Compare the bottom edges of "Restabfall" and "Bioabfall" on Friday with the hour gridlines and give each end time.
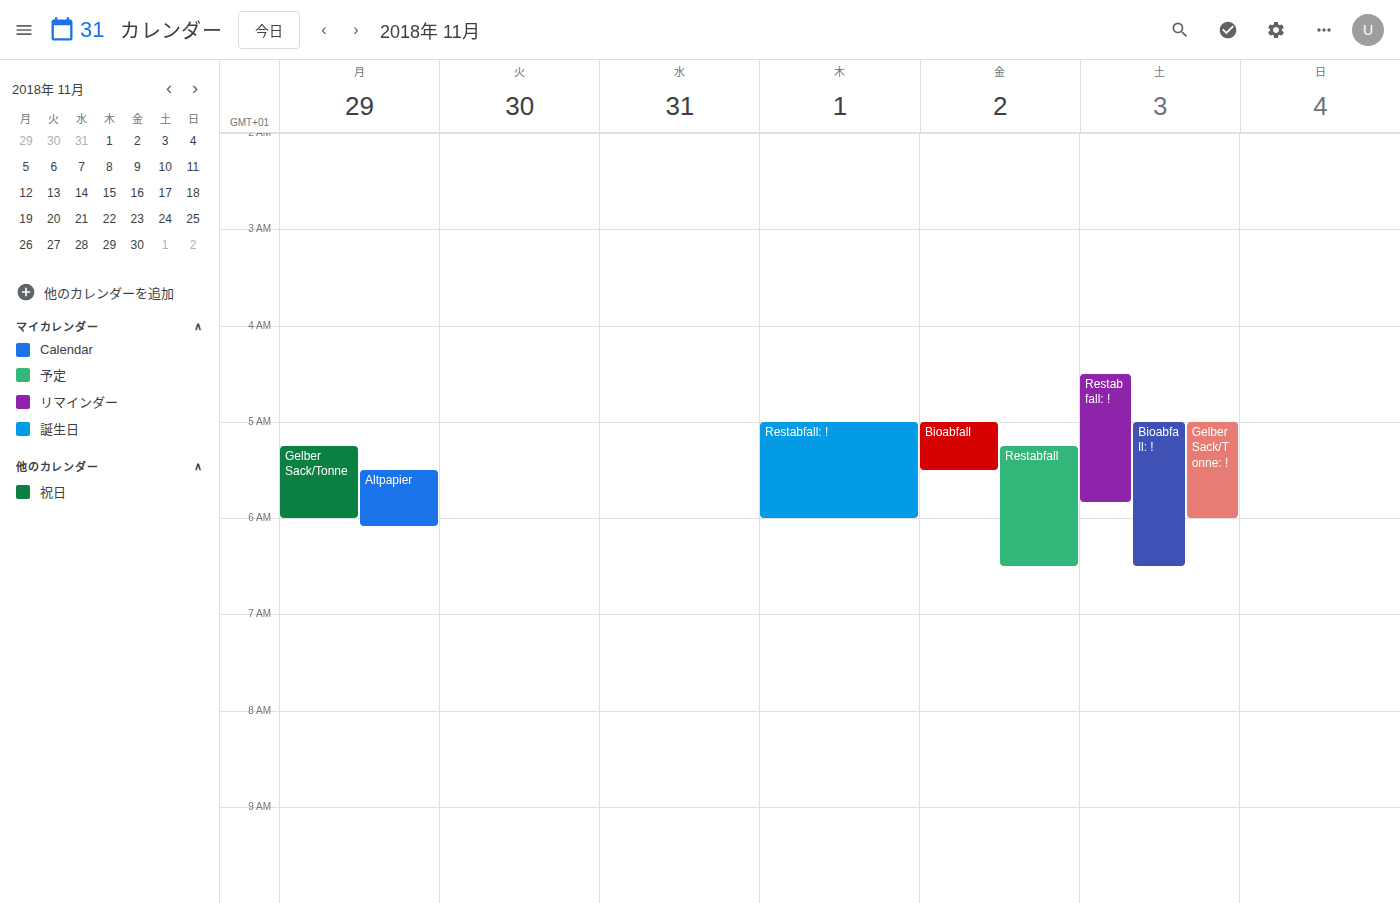
"Restabfall": 6:30 AM, halfway between the 6 AM and 7 AM lines. "Bioabfall": 5:30 AM, halfway between the 5 AM and 6 AM lines.